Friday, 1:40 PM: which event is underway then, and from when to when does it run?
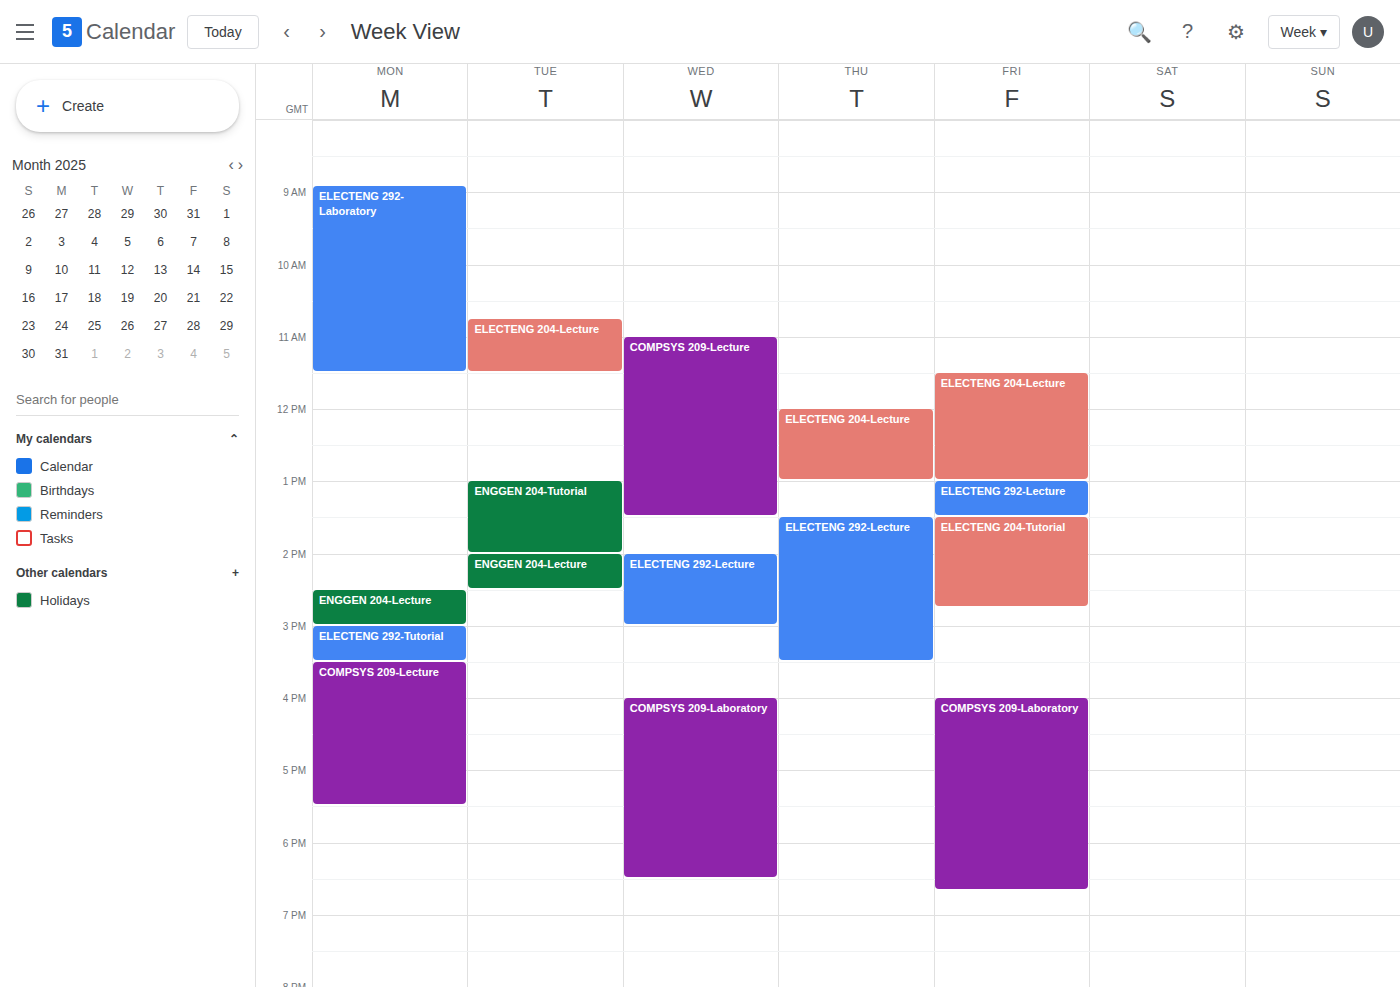
"ELECTENG 204-Tutorial", 1:30 PM to 2:45 PM